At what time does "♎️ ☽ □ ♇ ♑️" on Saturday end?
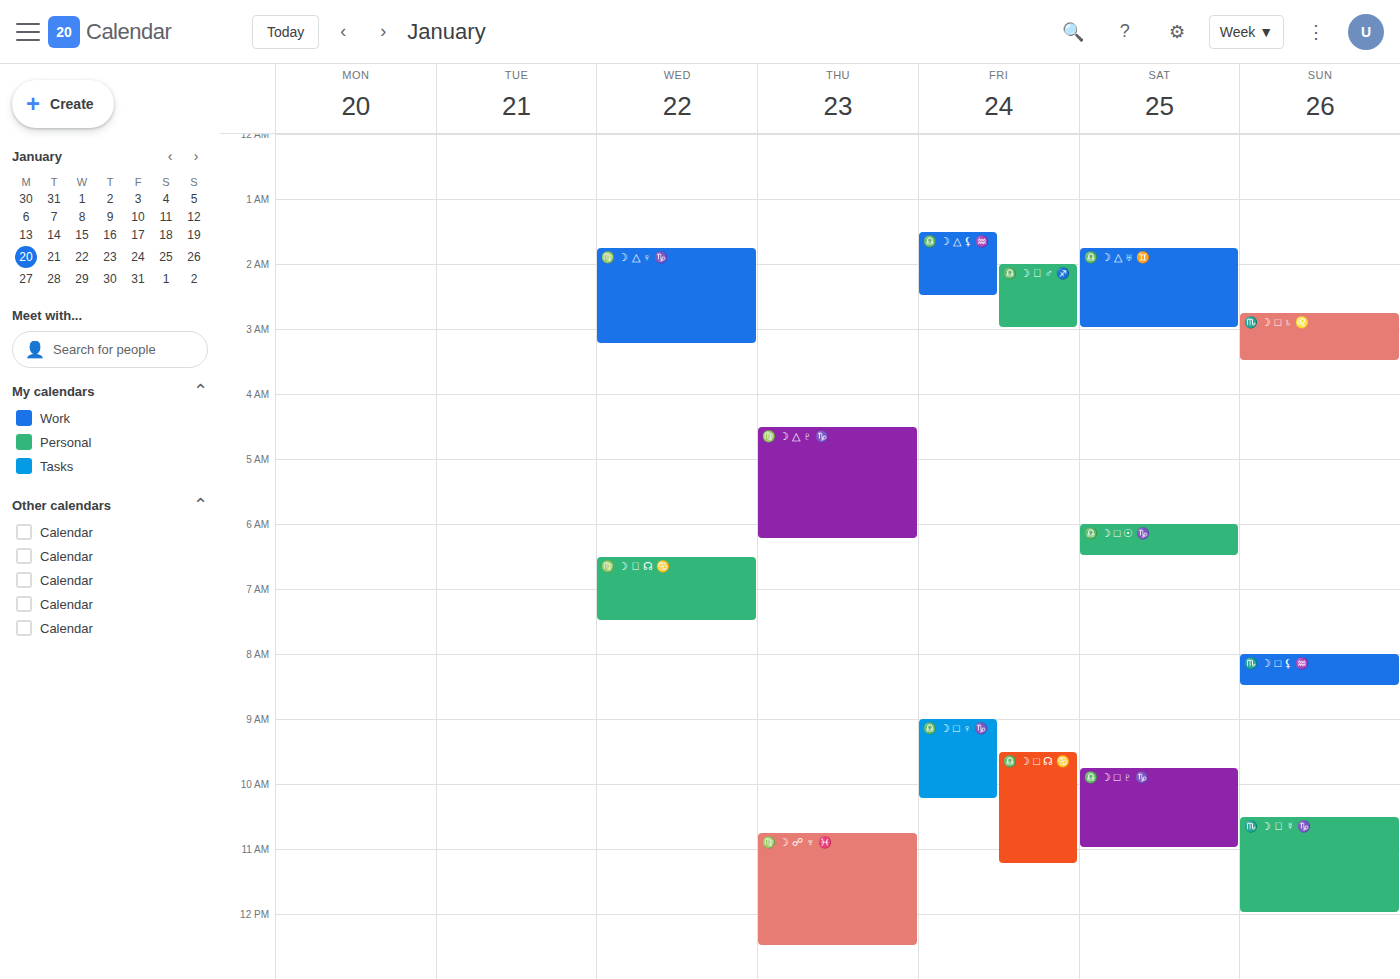
11:00 AM